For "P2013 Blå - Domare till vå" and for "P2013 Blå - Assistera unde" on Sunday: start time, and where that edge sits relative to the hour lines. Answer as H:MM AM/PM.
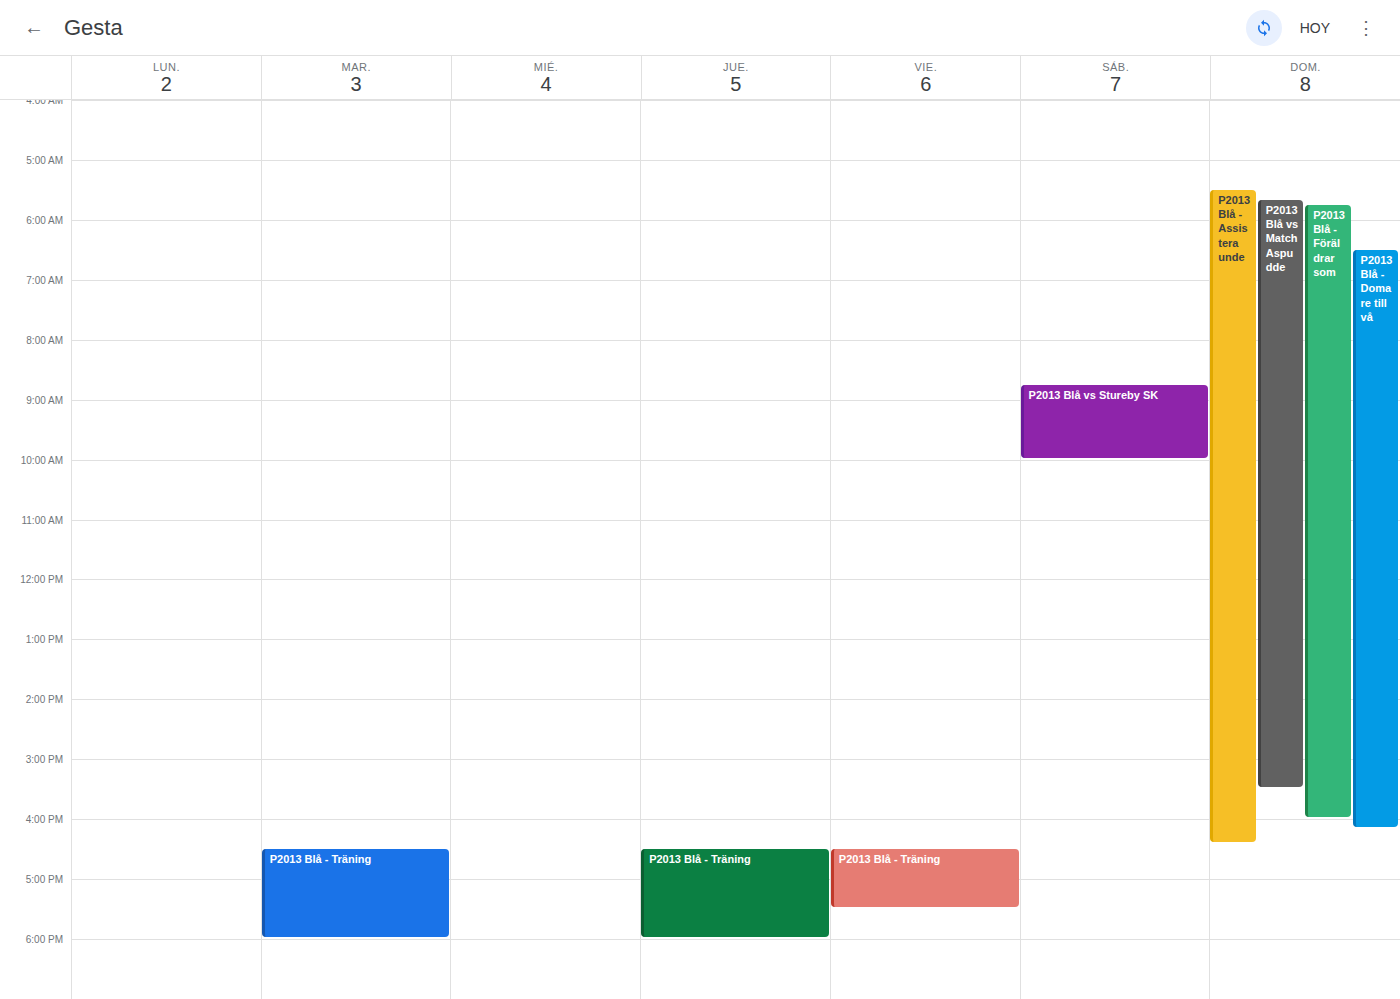
"P2013 Blå - Domare till vå": 6:30 AM, halfway between the 6 AM and 7 AM lines. "P2013 Blå - Assistera unde": 5:30 AM, halfway between the 5 AM and 6 AM lines.